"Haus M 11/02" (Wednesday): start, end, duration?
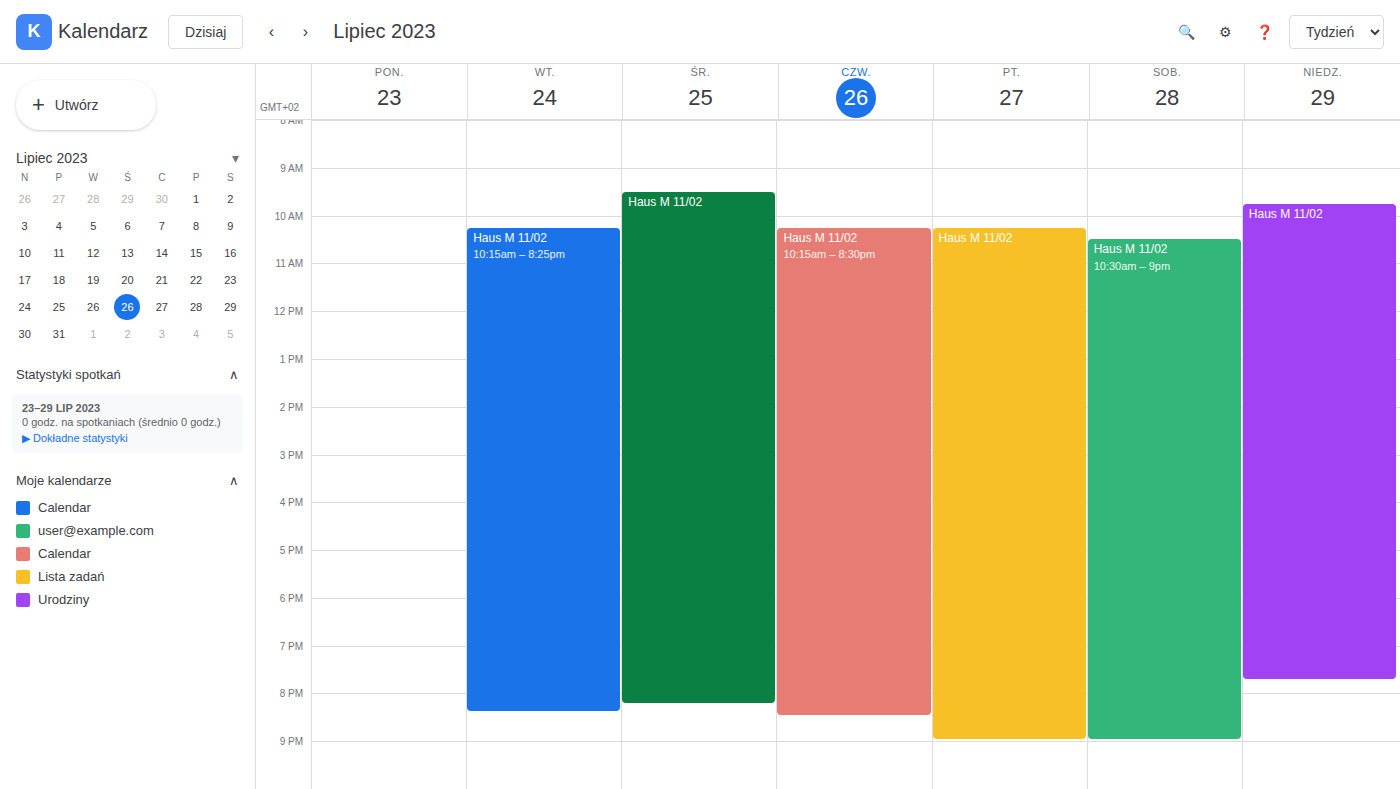
9:30 AM to 8:15 PM, 10 hours 45 minutes